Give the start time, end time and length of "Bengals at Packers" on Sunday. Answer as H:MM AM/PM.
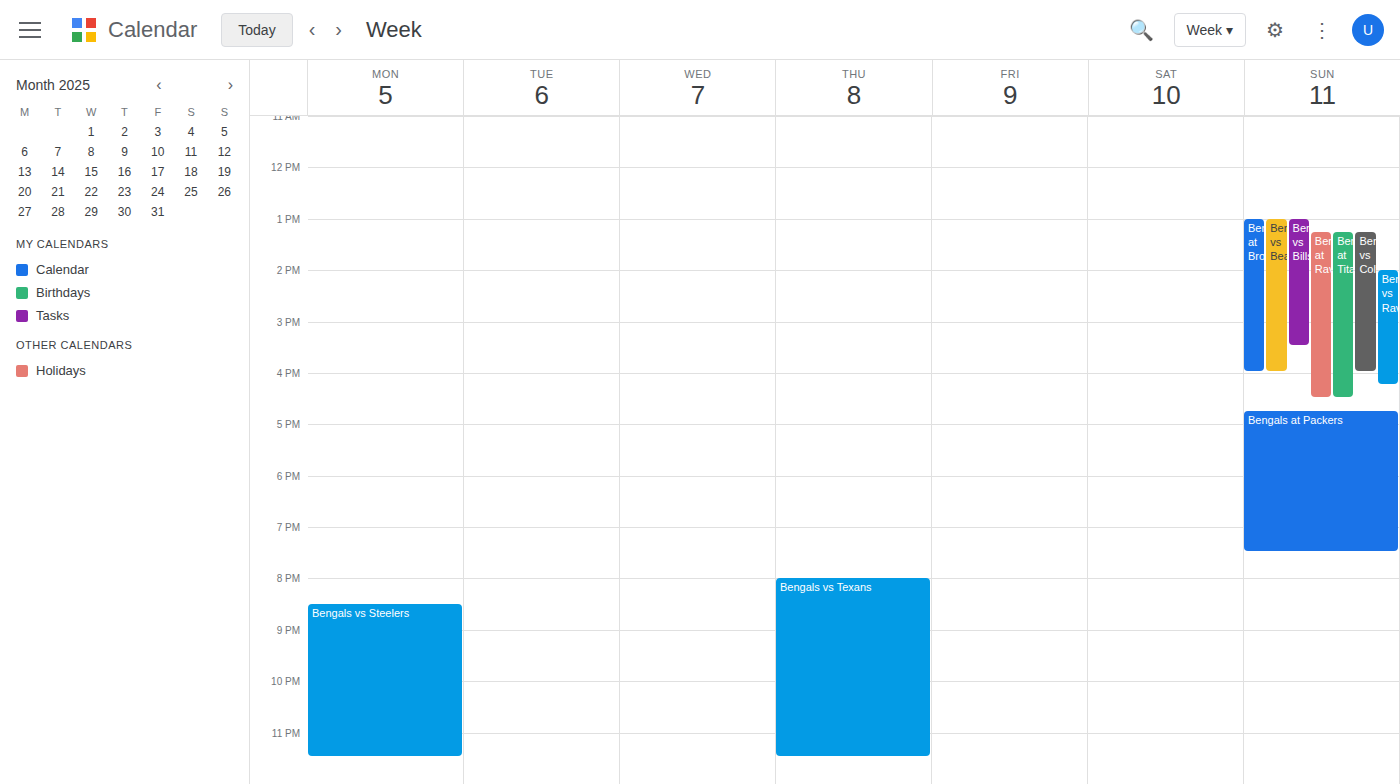
4:45 PM to 7:30 PM, 2 hours 45 minutes